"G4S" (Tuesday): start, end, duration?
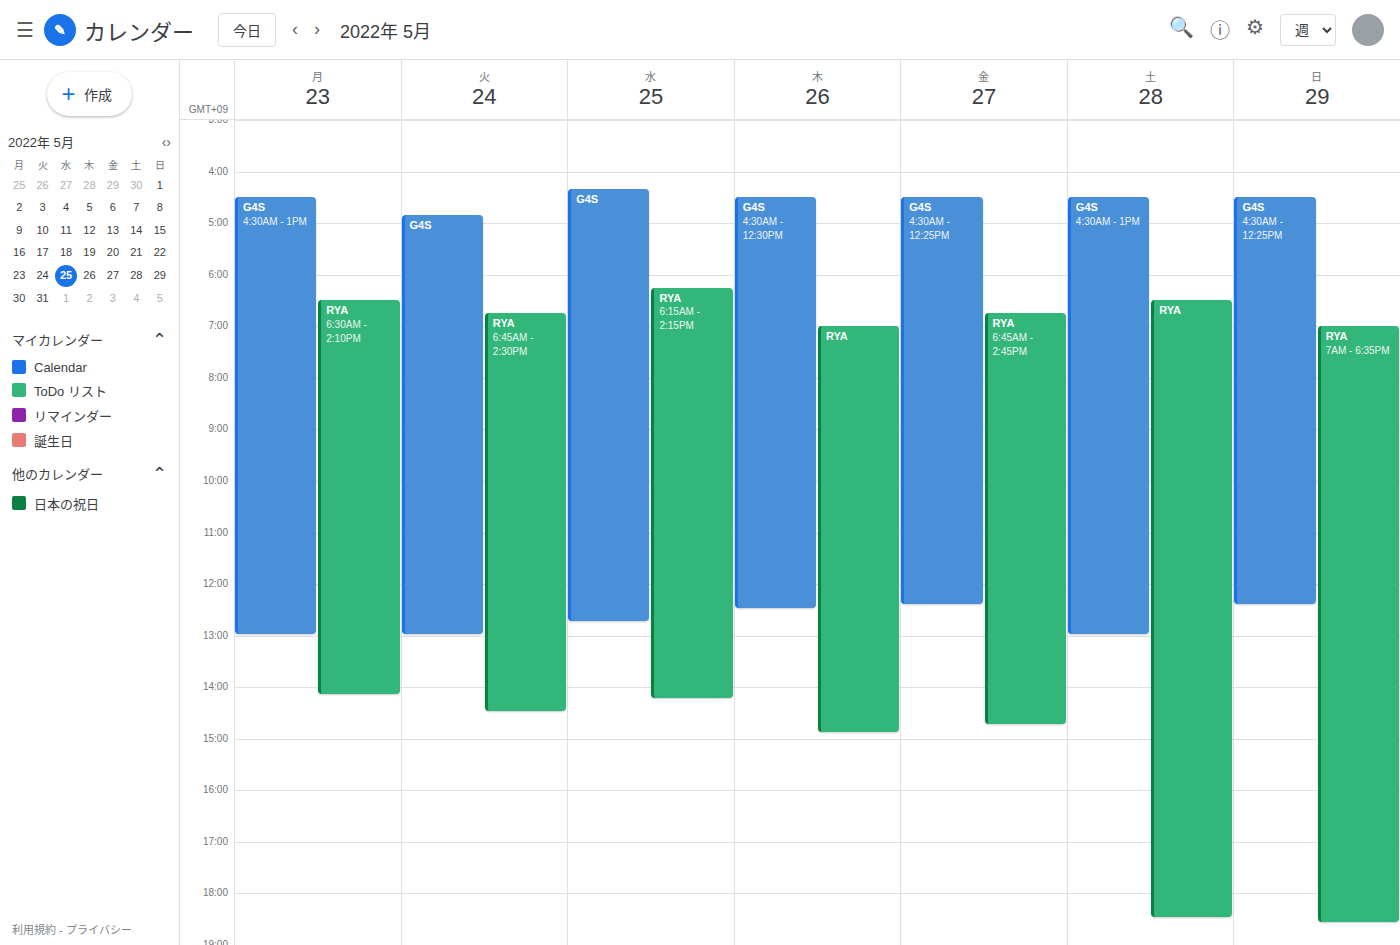
04:50 to 13:00, 8 hours 10 minutes